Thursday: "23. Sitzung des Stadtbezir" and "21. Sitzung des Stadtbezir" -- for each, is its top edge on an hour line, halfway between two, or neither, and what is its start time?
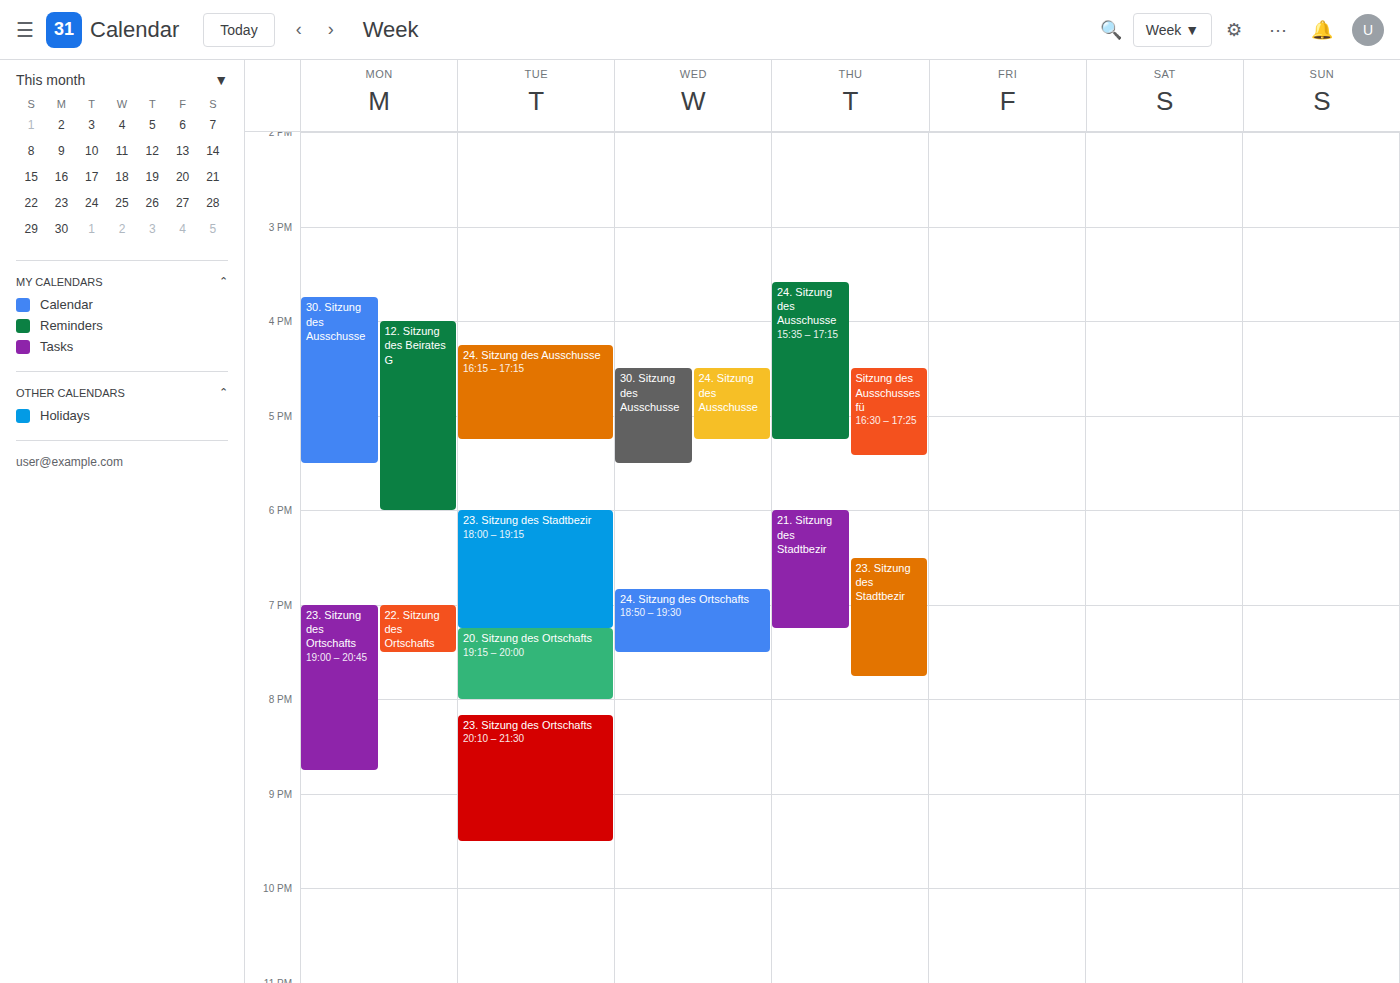
"23. Sitzung des Stadtbezir": 6:30 PM, halfway between the 6 PM and 7 PM lines. "21. Sitzung des Stadtbezir": 6:00 PM, exactly on the 6 PM line.